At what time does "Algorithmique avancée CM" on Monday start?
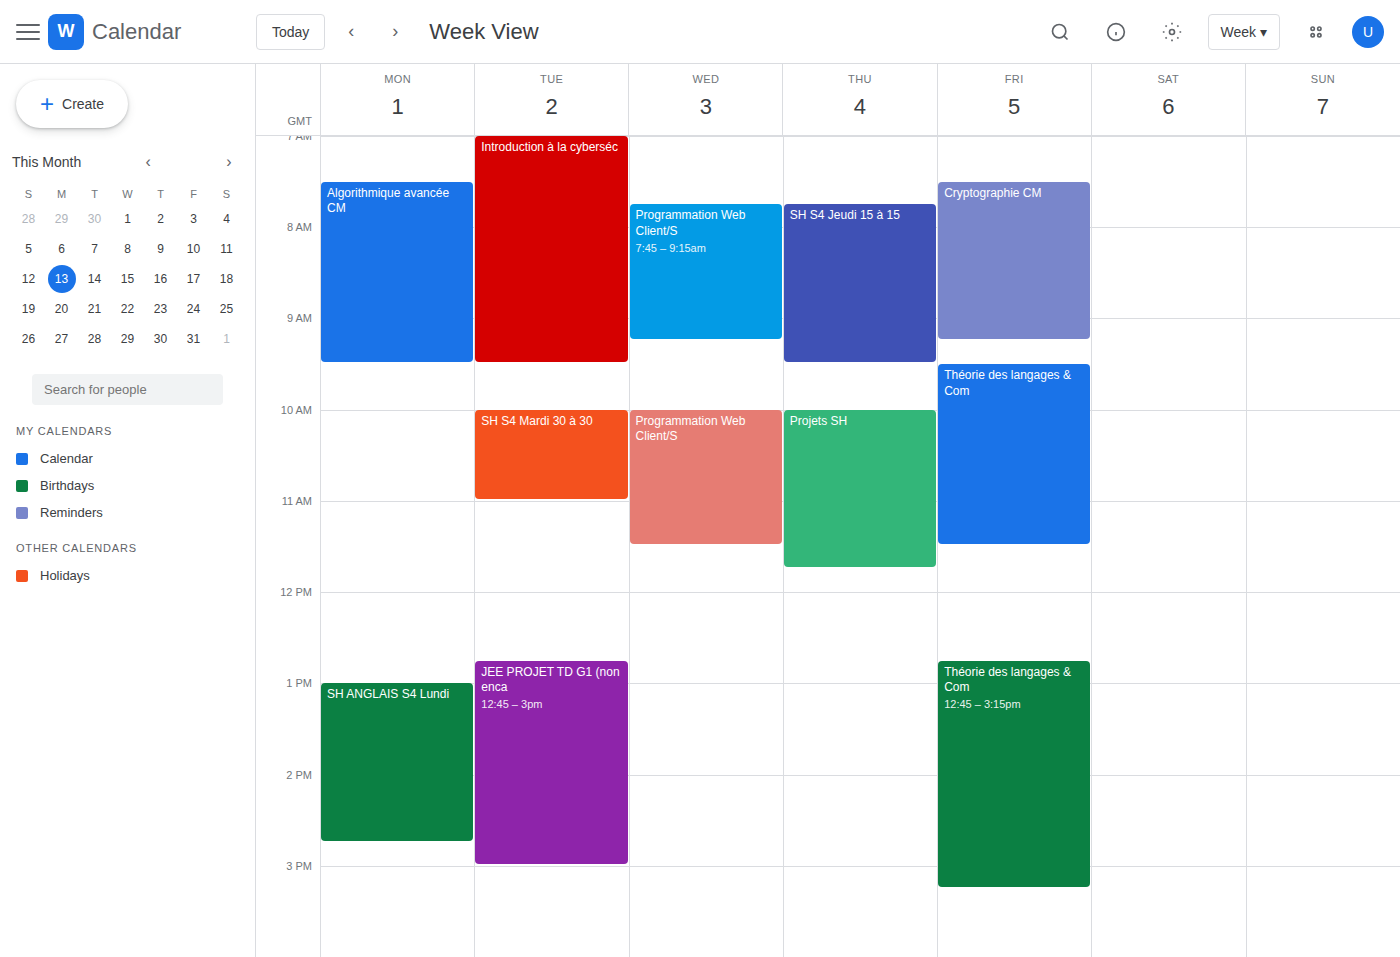
7:30 AM